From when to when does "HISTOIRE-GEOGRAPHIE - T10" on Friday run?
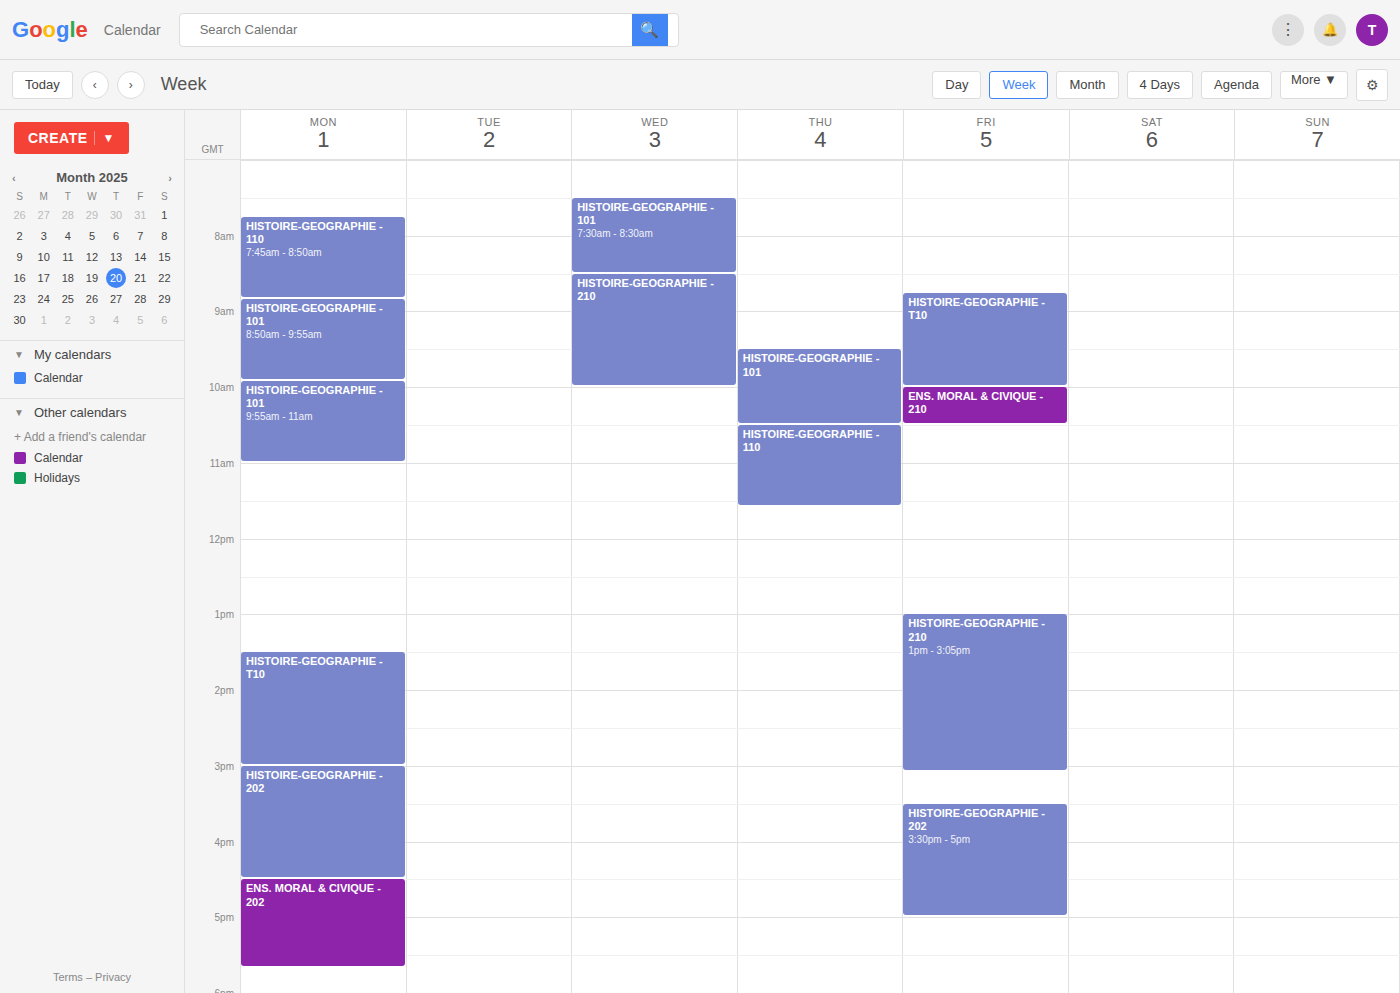
8:45 AM to 10:00 AM